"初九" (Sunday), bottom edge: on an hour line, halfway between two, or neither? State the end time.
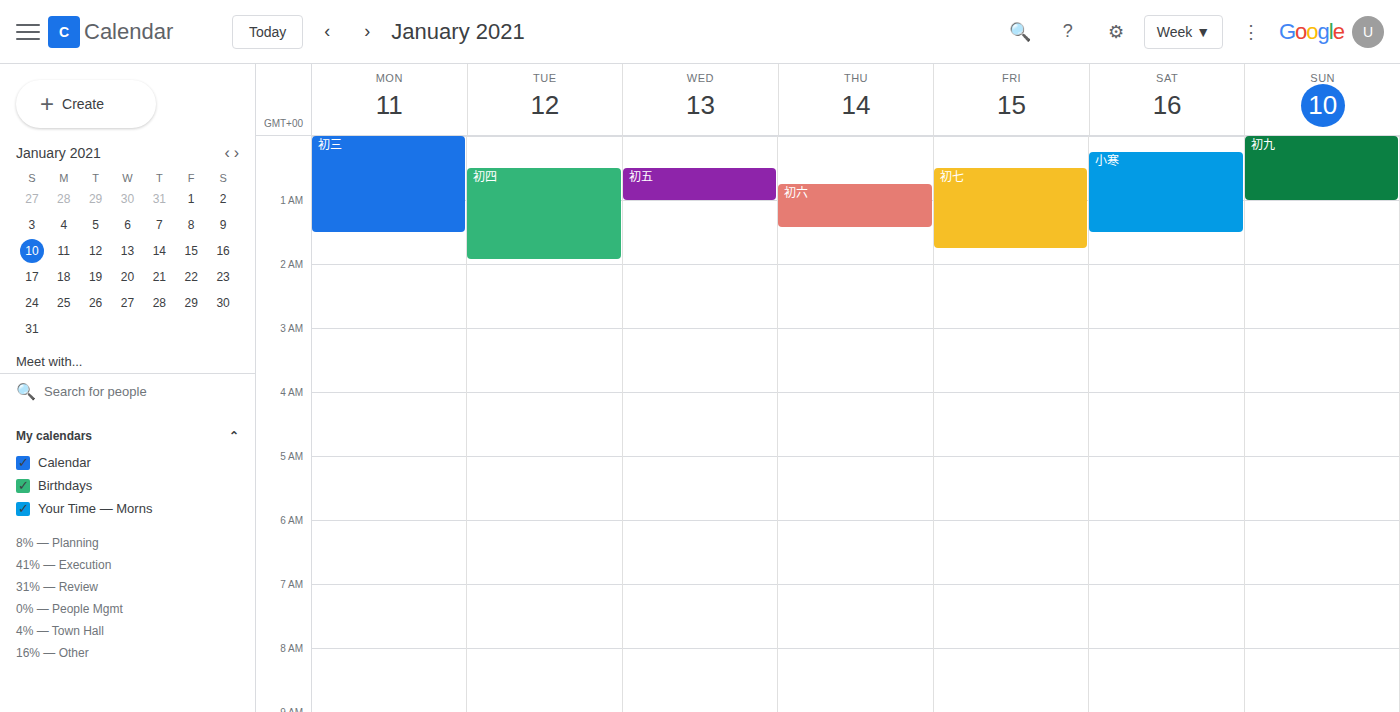
1:00 AM -- exactly on the 1 AM line.